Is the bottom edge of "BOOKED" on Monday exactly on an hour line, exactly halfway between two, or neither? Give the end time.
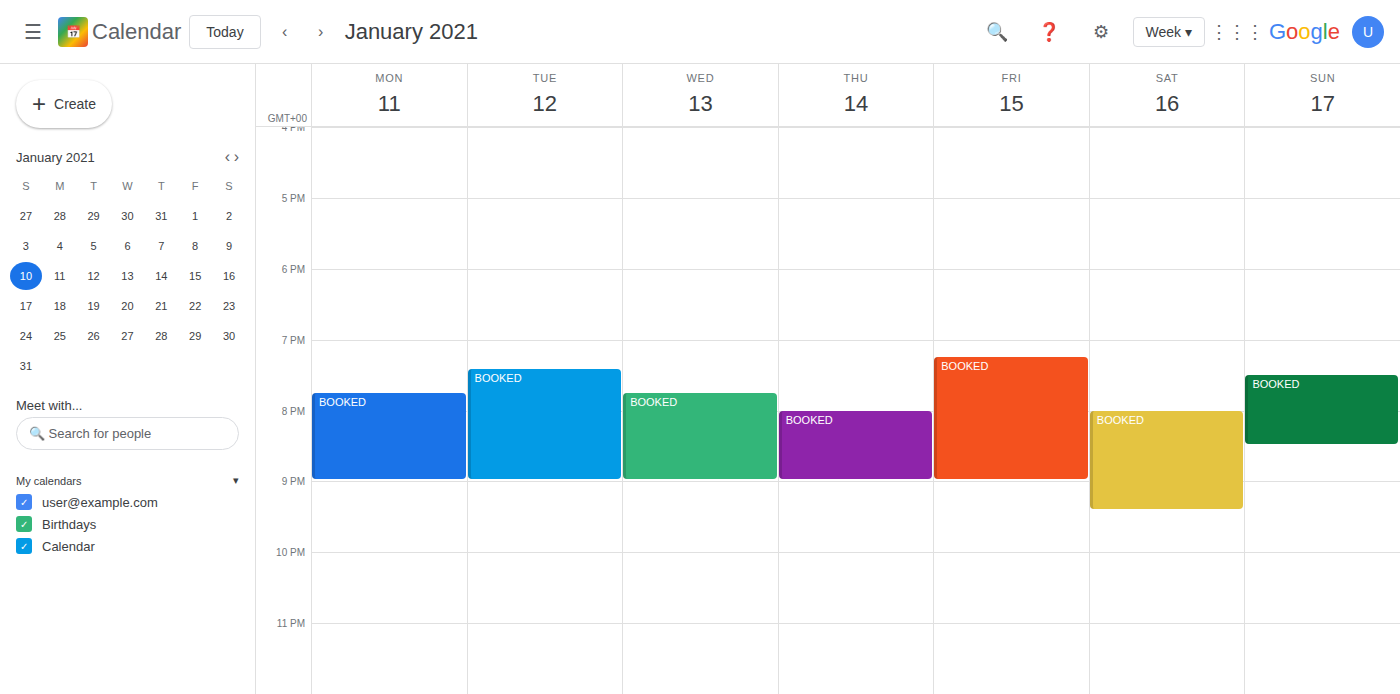
9:00 PM -- exactly on the 9 PM line.